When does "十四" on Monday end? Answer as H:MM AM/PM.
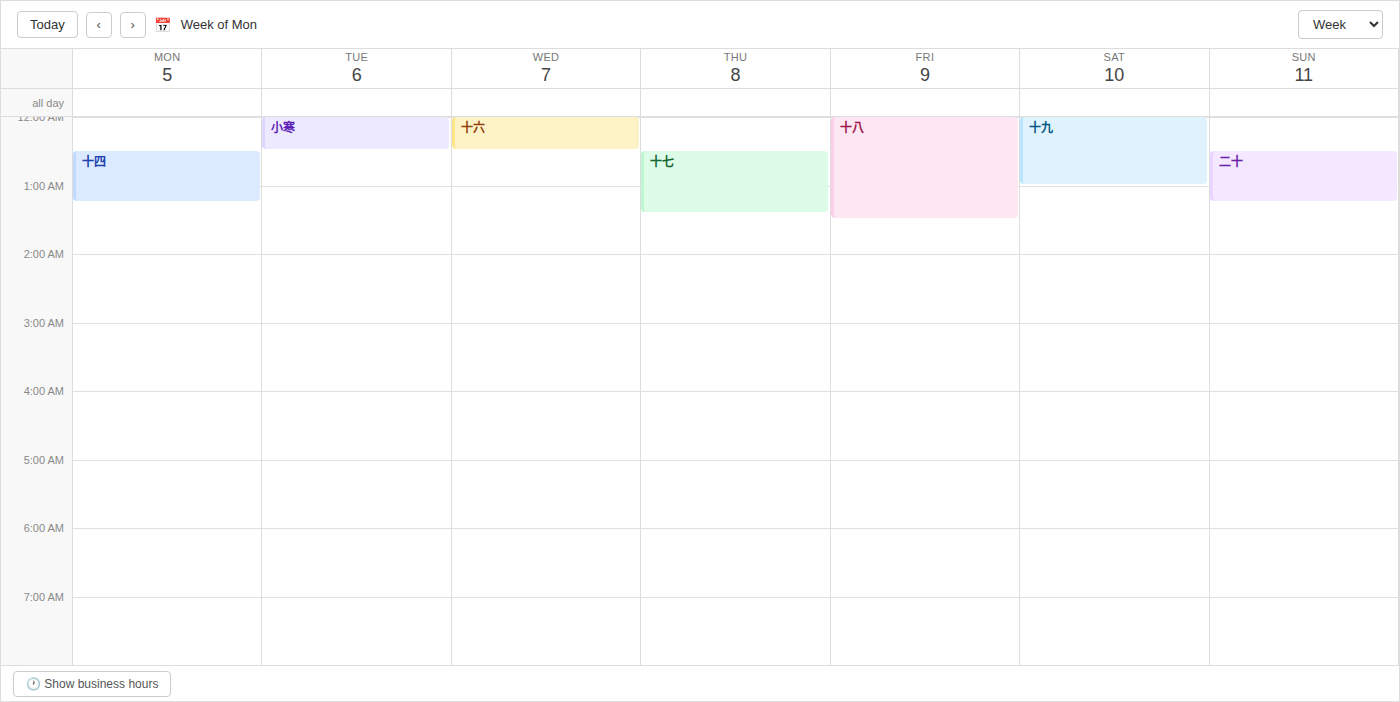
1:15 AM